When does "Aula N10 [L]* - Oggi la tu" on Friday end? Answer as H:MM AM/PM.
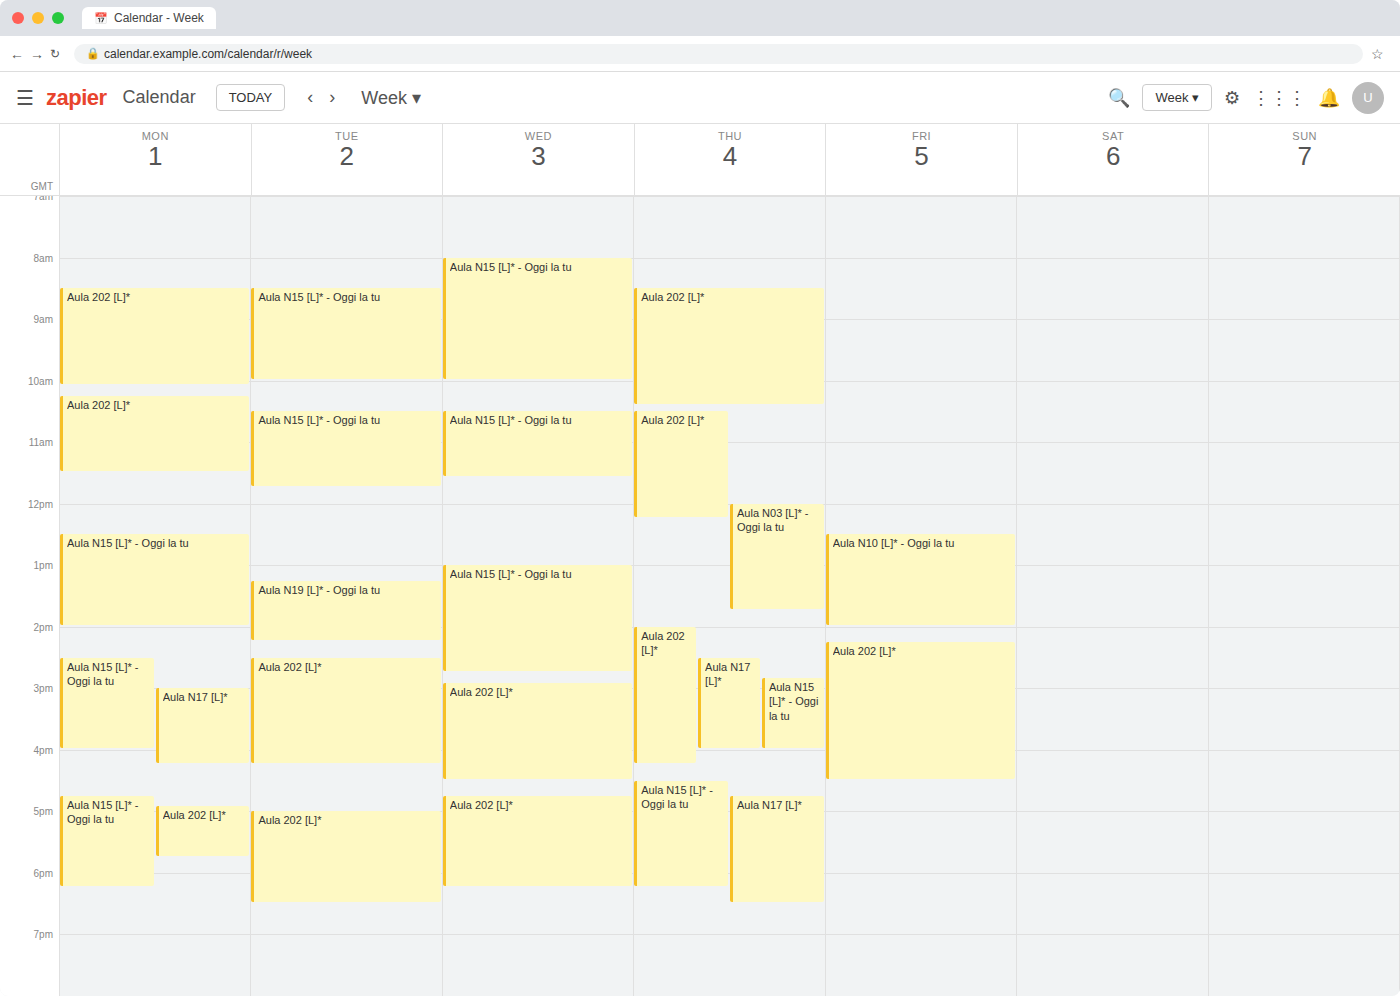
2:00 PM